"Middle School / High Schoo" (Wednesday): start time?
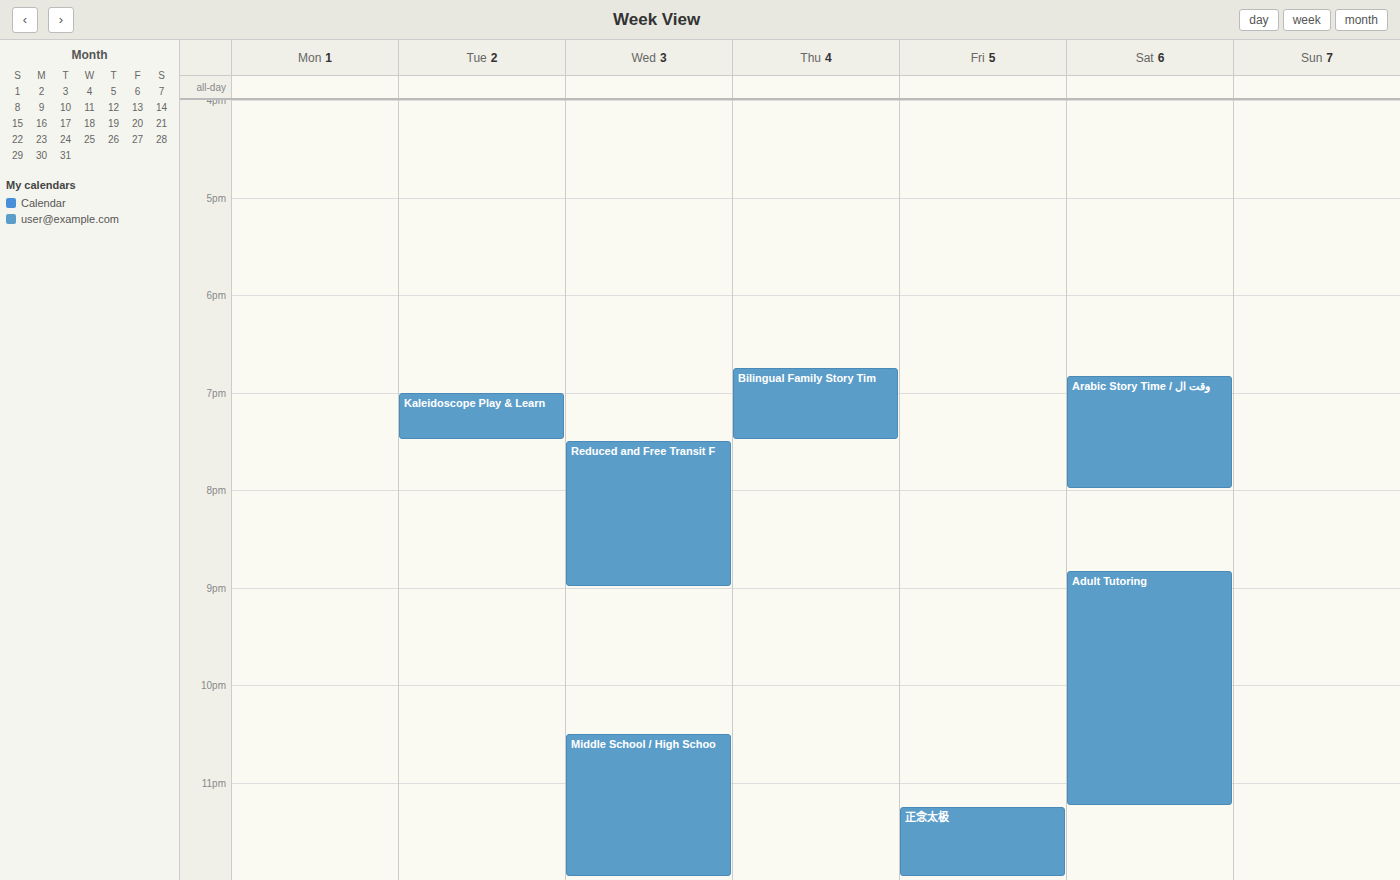
10:30 PM